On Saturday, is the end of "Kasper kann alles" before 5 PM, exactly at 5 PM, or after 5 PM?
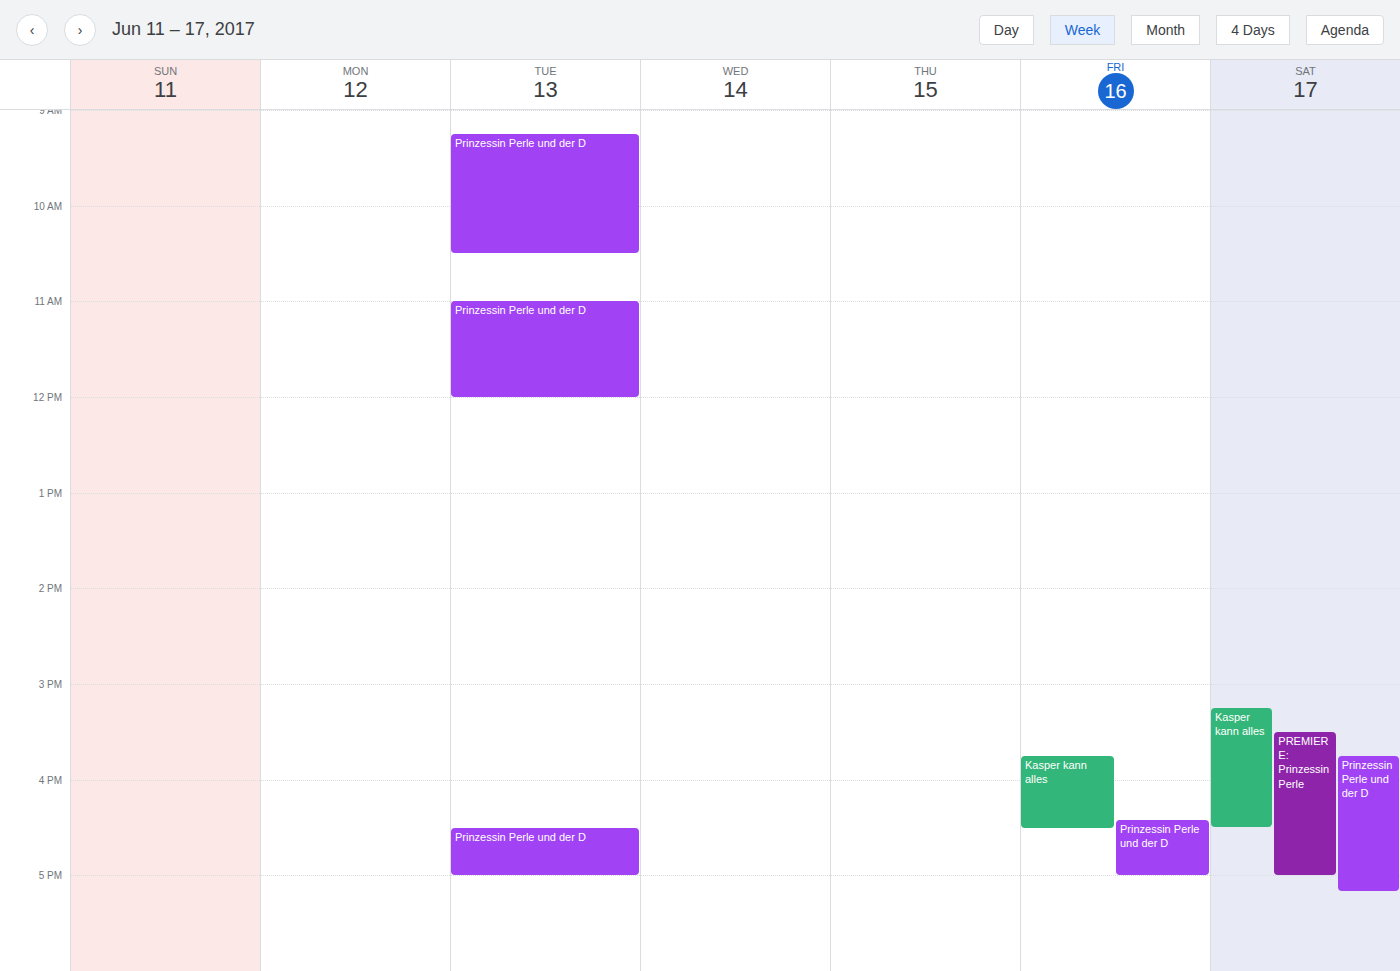
4:30 PM -- before 5 PM, 30 minutes above the 5 PM line.